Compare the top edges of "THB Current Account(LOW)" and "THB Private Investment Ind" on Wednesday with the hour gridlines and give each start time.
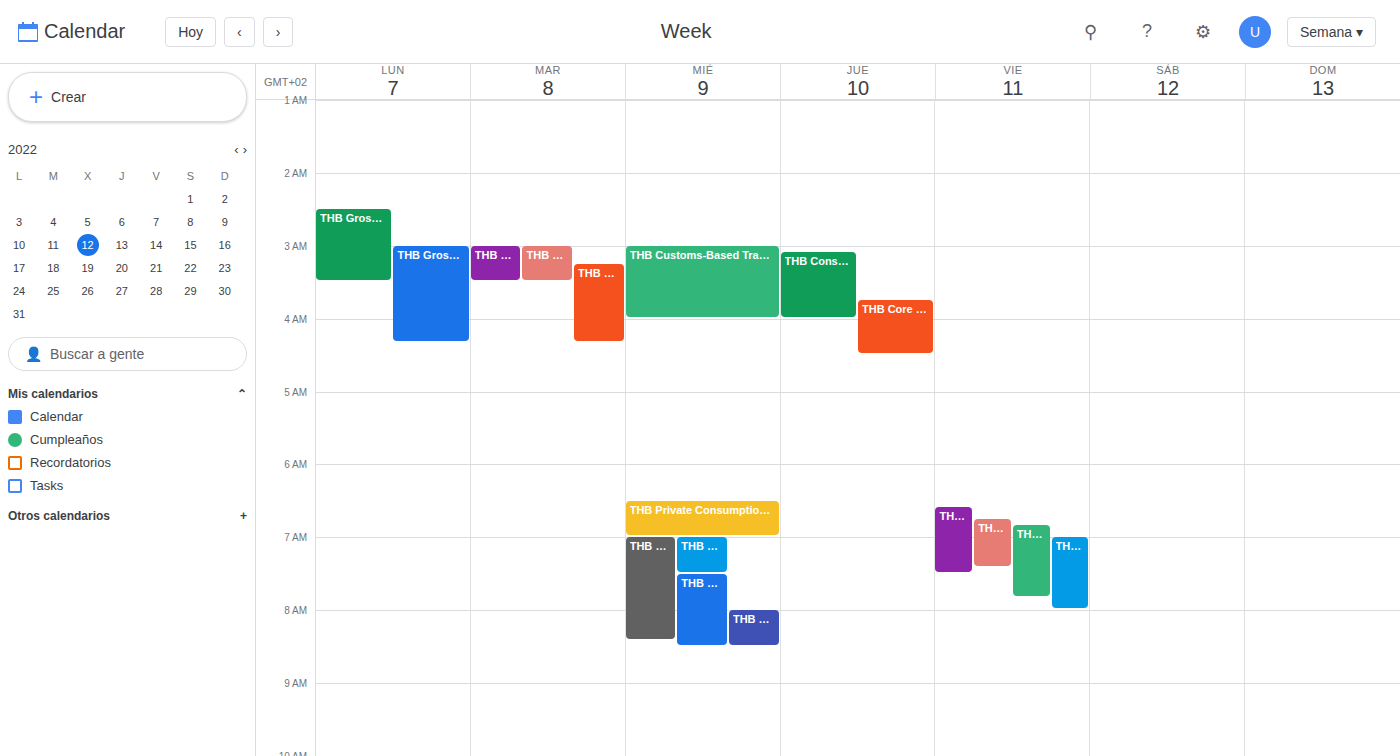
"THB Current Account(LOW)": 7:00 AM, exactly on the 7 AM line. "THB Private Investment Ind": 8:00 AM, exactly on the 8 AM line.